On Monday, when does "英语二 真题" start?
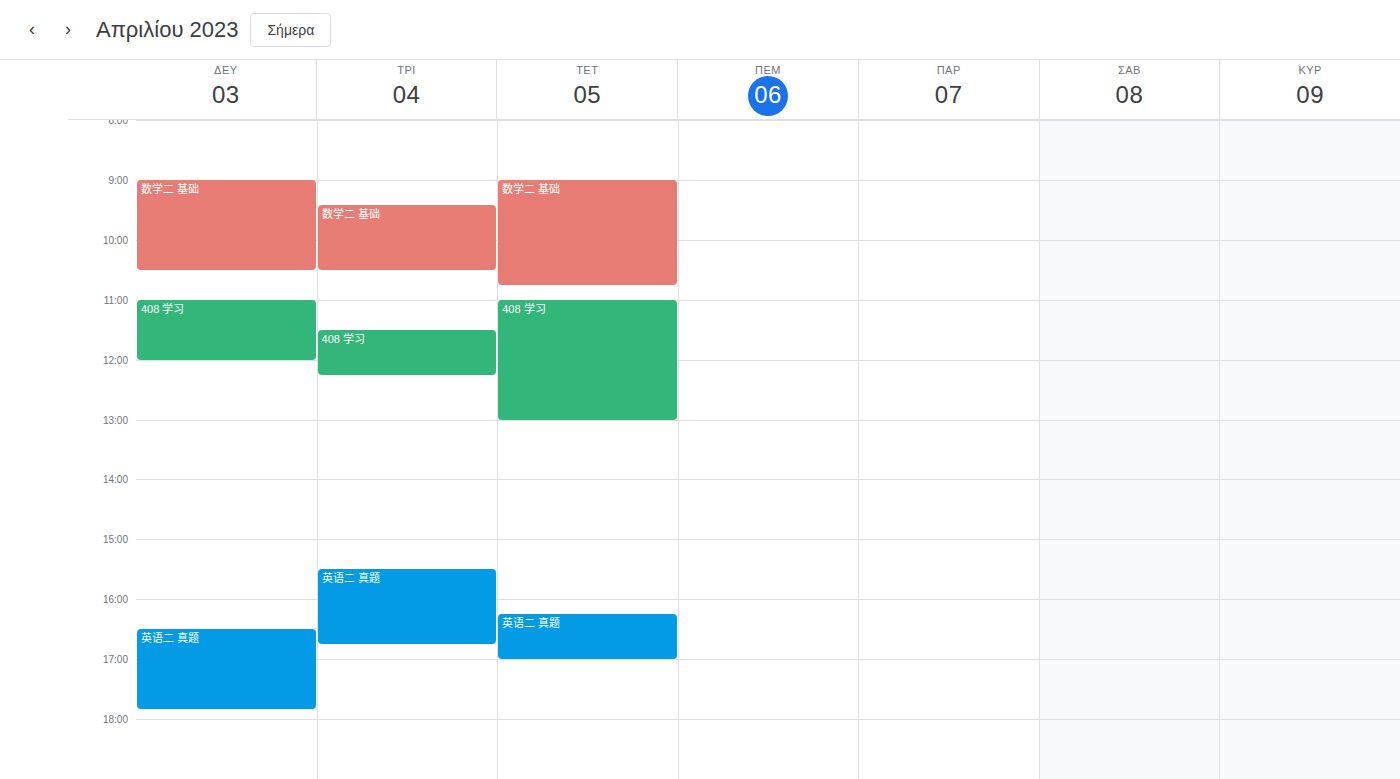
16:30